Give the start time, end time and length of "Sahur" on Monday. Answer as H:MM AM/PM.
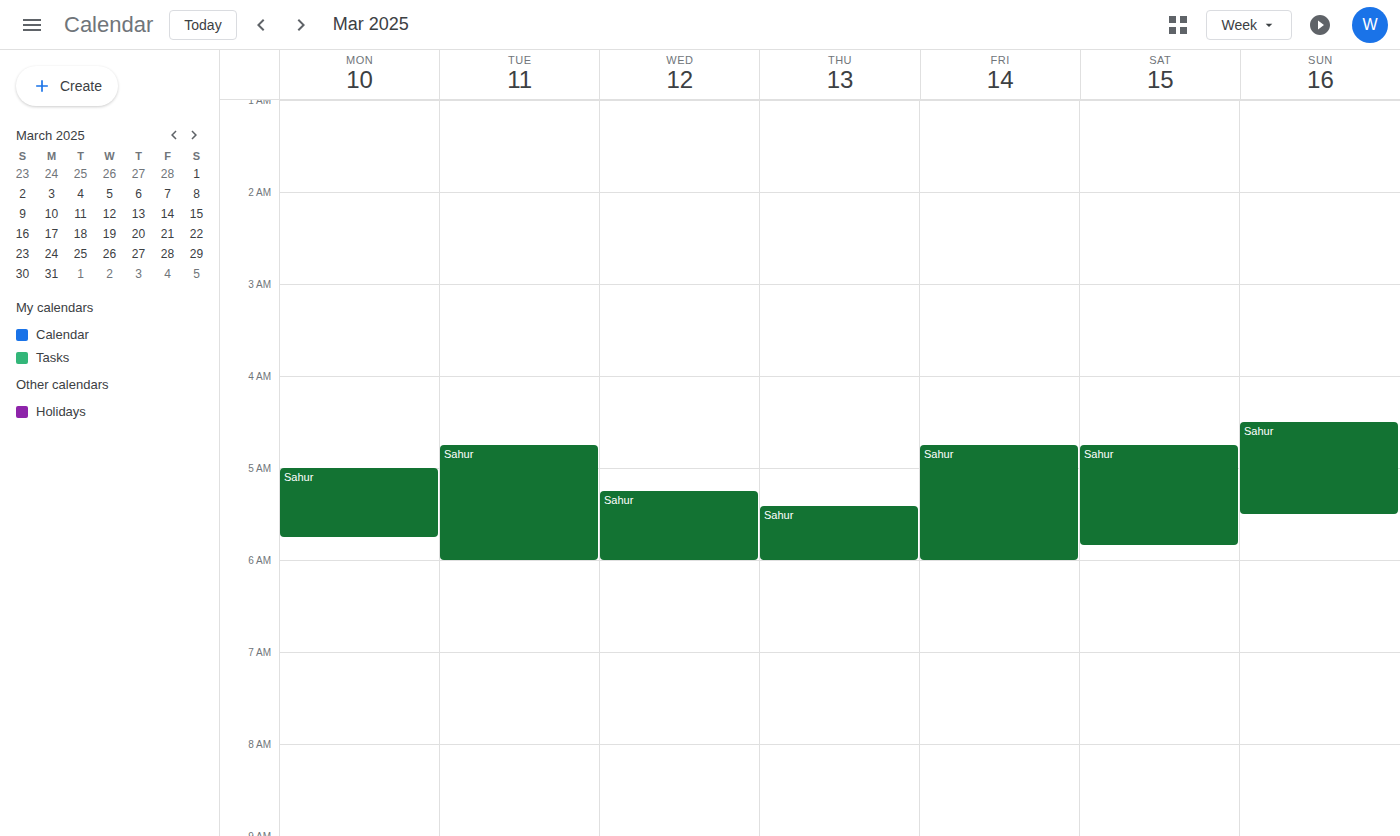
5:00 AM to 5:45 AM, 45 minutes